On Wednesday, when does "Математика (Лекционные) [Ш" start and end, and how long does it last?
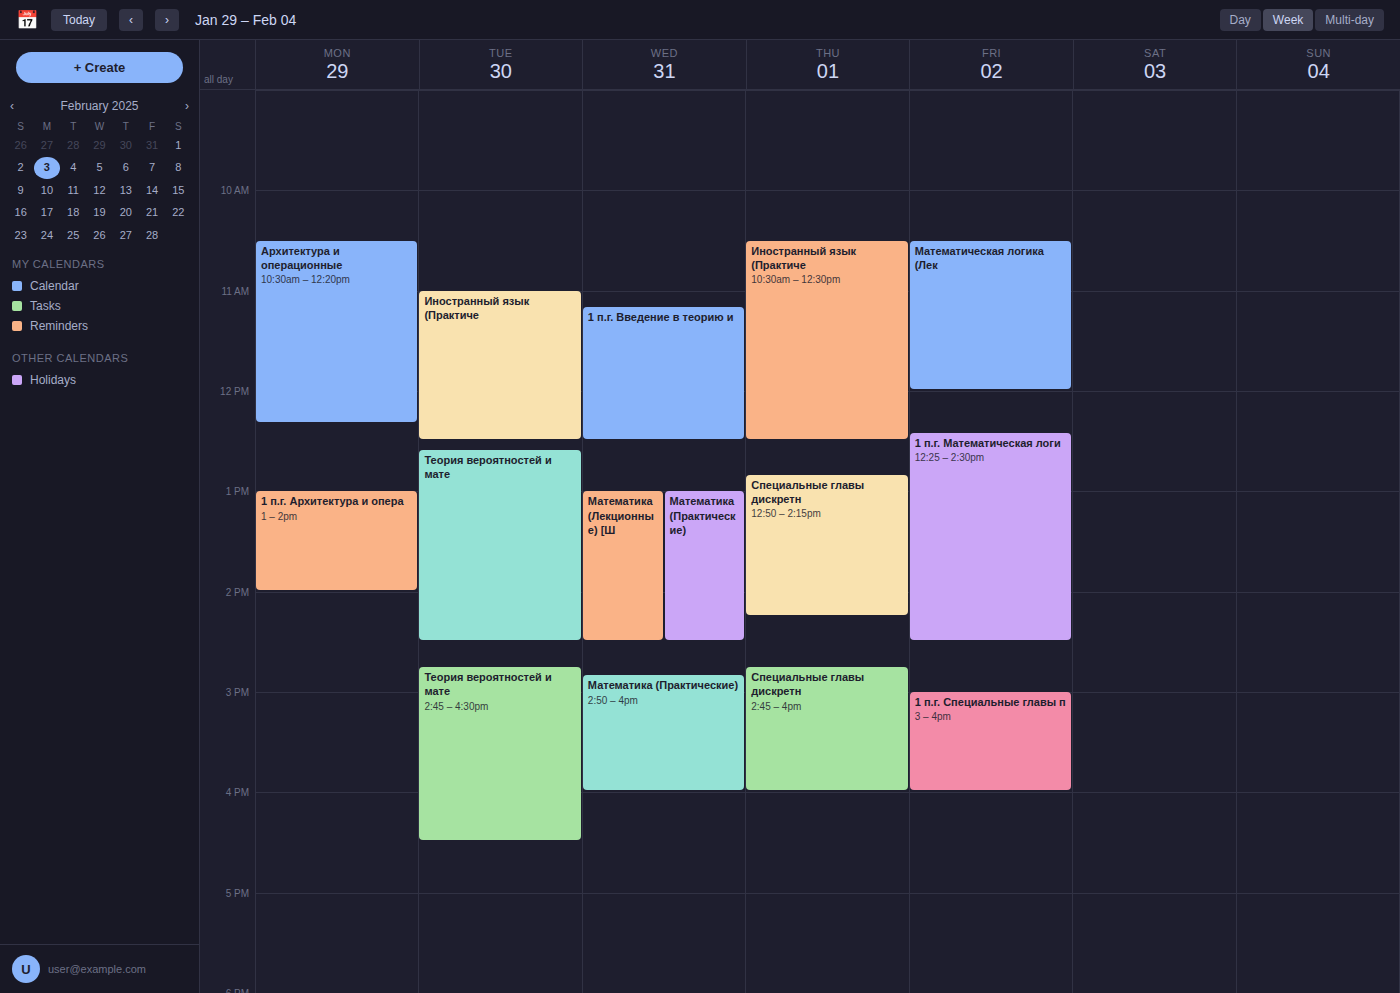
1:00 PM to 2:30 PM, 1 hour 30 minutes